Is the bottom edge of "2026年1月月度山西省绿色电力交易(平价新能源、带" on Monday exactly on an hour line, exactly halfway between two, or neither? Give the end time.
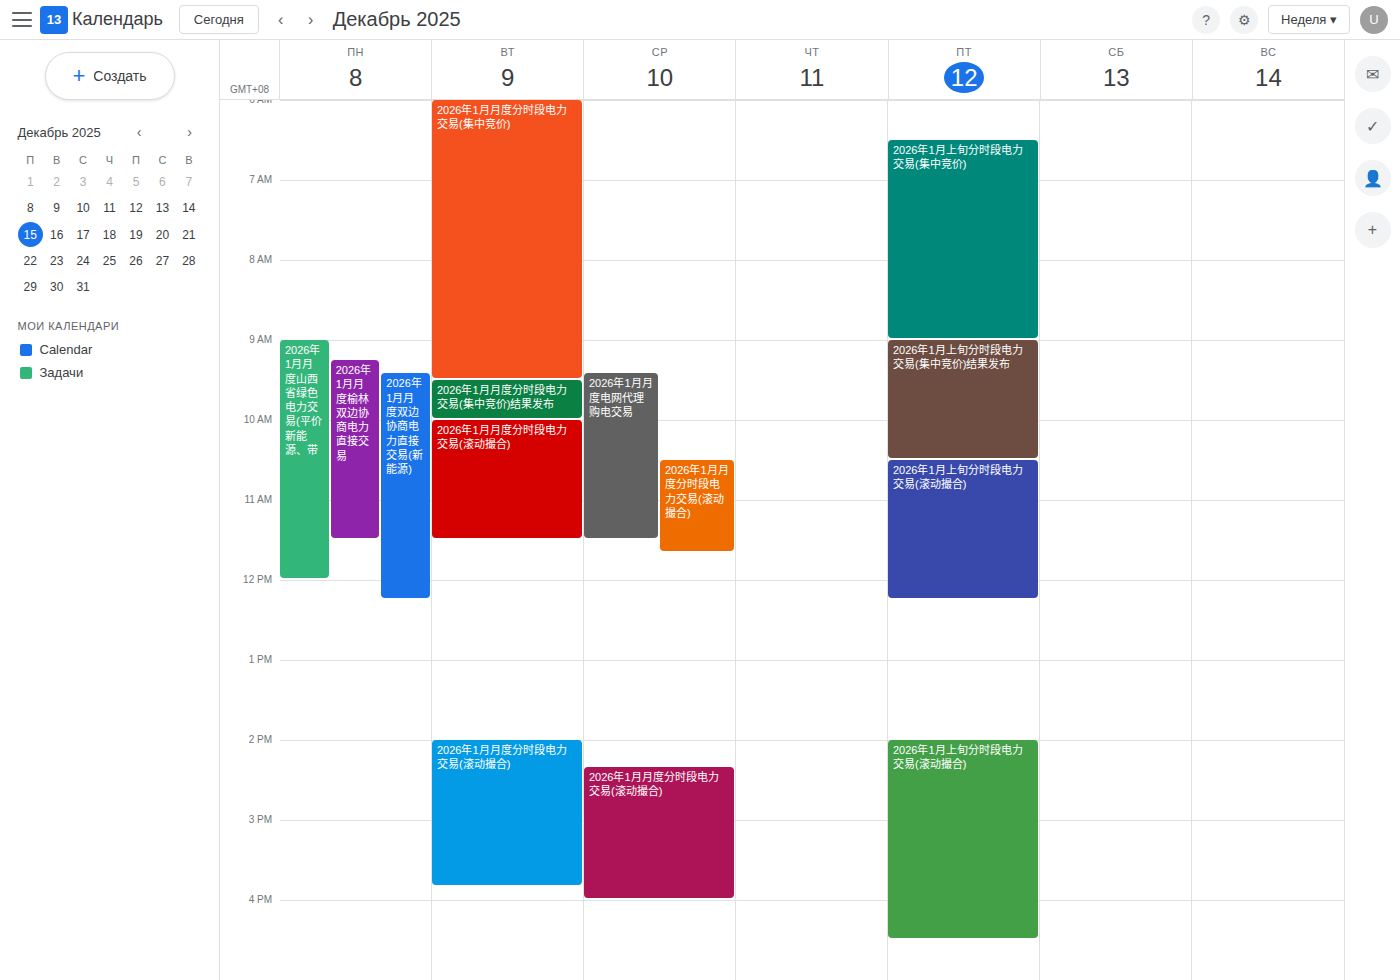
12:00 PM -- exactly on the 12 PM line.